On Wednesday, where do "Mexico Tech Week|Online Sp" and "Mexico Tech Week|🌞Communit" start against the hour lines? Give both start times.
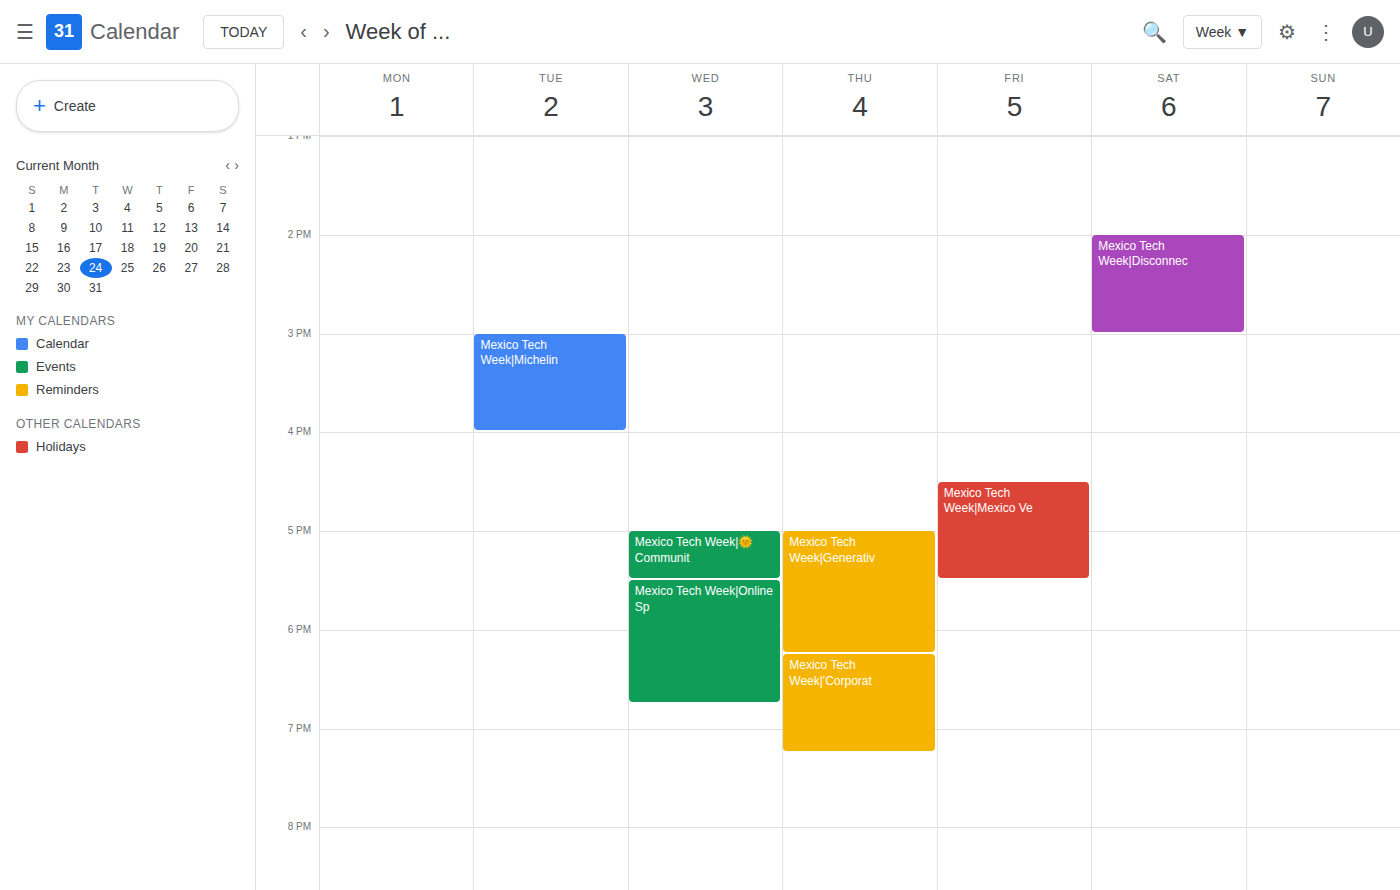
"Mexico Tech Week|Online Sp": 5:30 PM, halfway between the 5 PM and 6 PM lines. "Mexico Tech Week|🌞Communit": 5:00 PM, exactly on the 5 PM line.